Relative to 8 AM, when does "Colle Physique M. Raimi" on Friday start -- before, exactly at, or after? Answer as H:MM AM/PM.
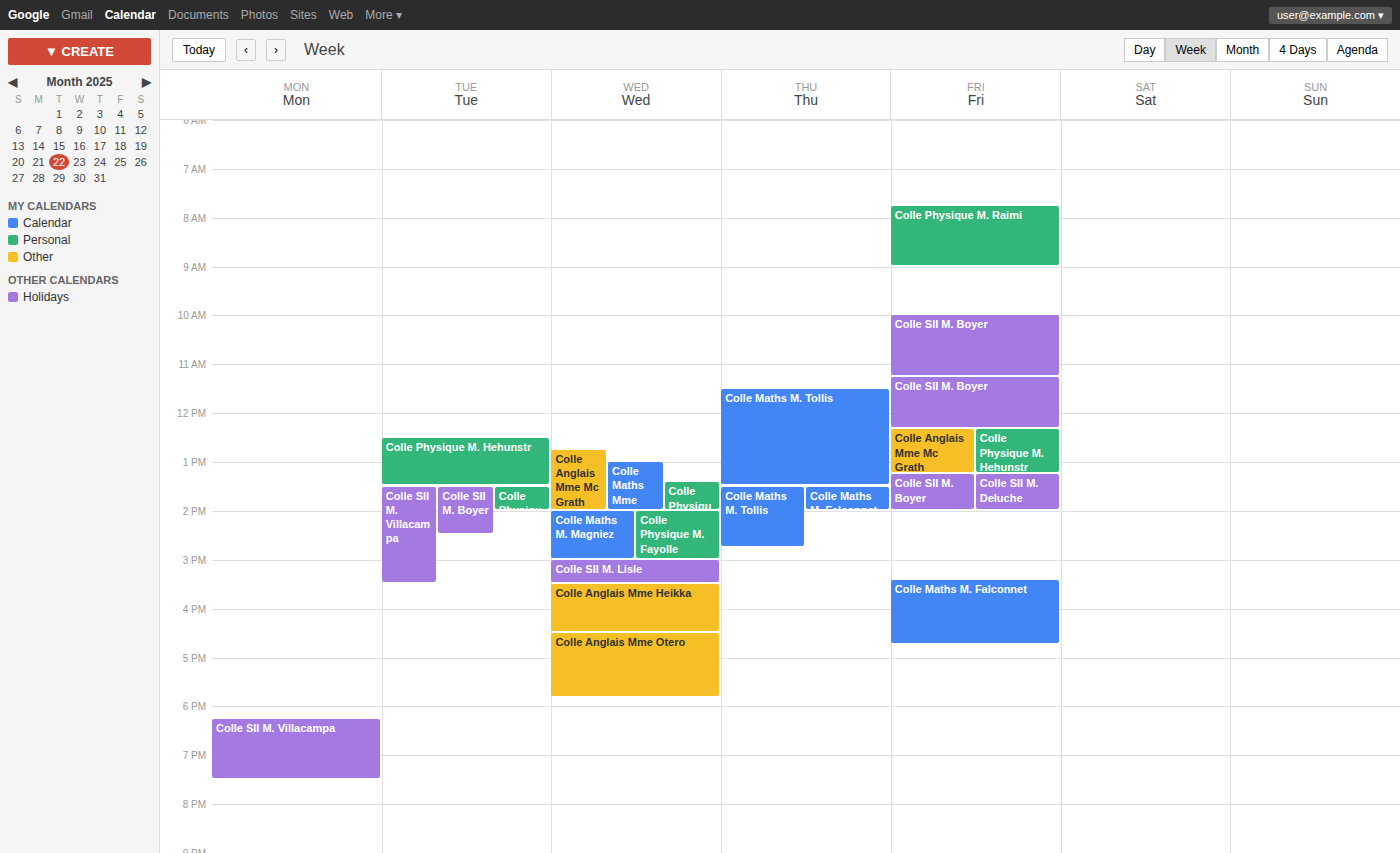
7:45 AM -- before 8 AM, 15 minutes above the 8 AM line.